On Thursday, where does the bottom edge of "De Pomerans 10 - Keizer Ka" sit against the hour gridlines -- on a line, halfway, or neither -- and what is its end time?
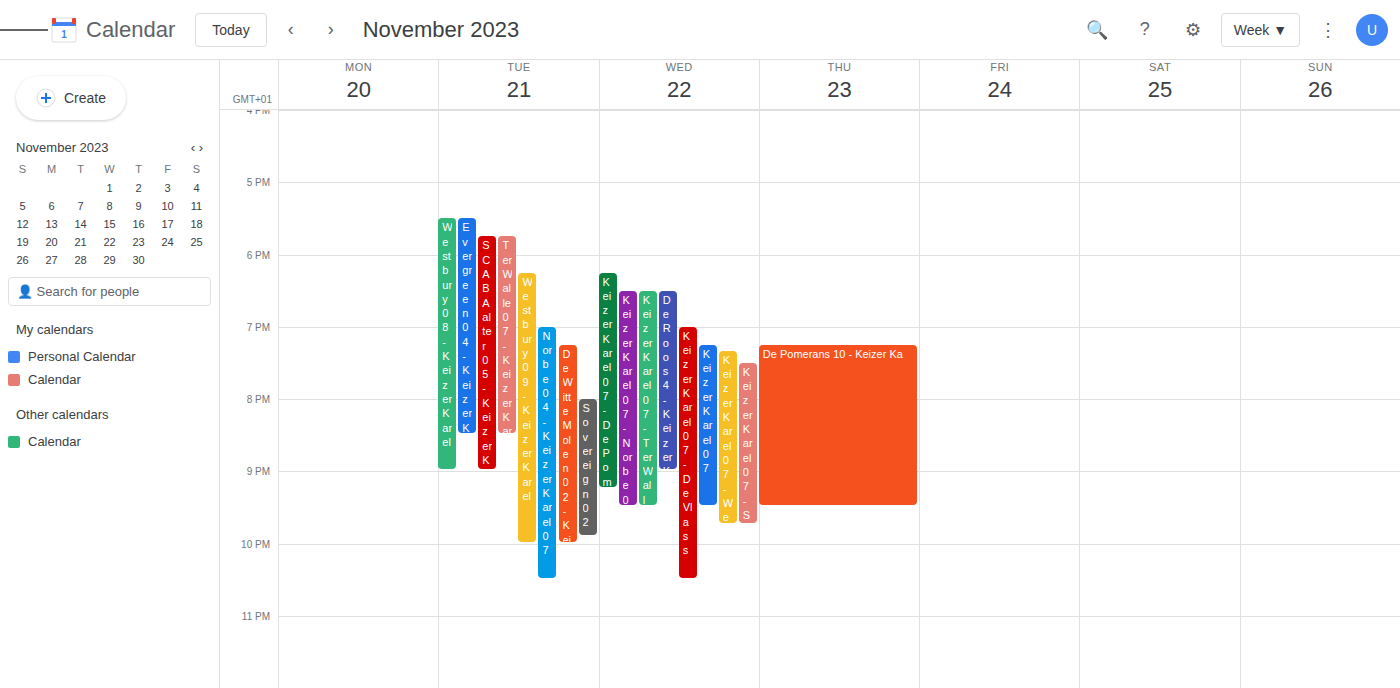
9:30 PM -- halfway between the 9 PM and 10 PM lines.